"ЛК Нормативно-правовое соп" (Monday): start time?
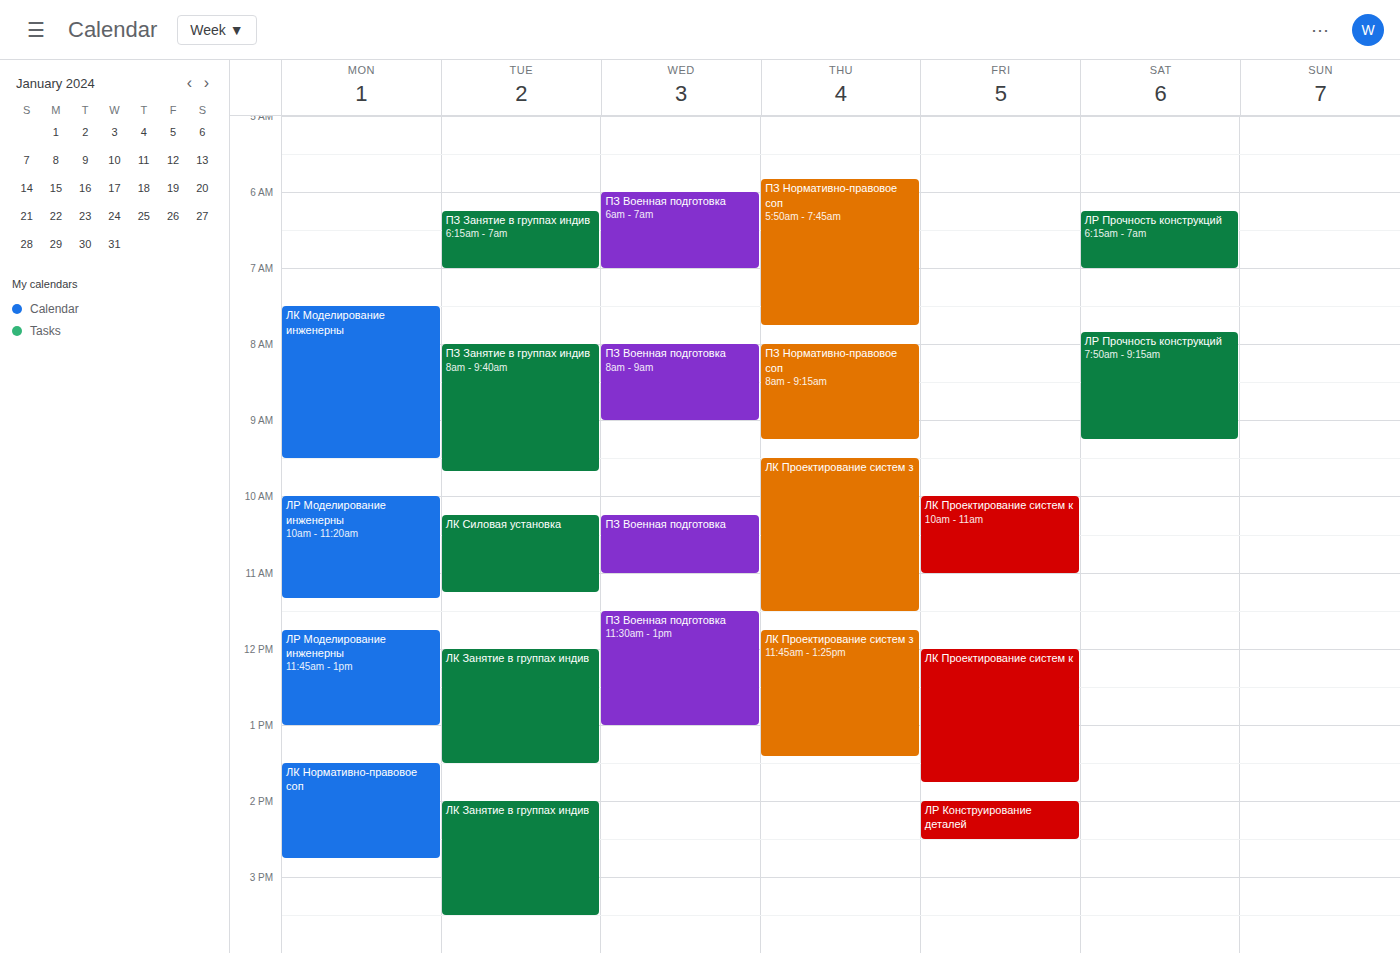
1:30 PM